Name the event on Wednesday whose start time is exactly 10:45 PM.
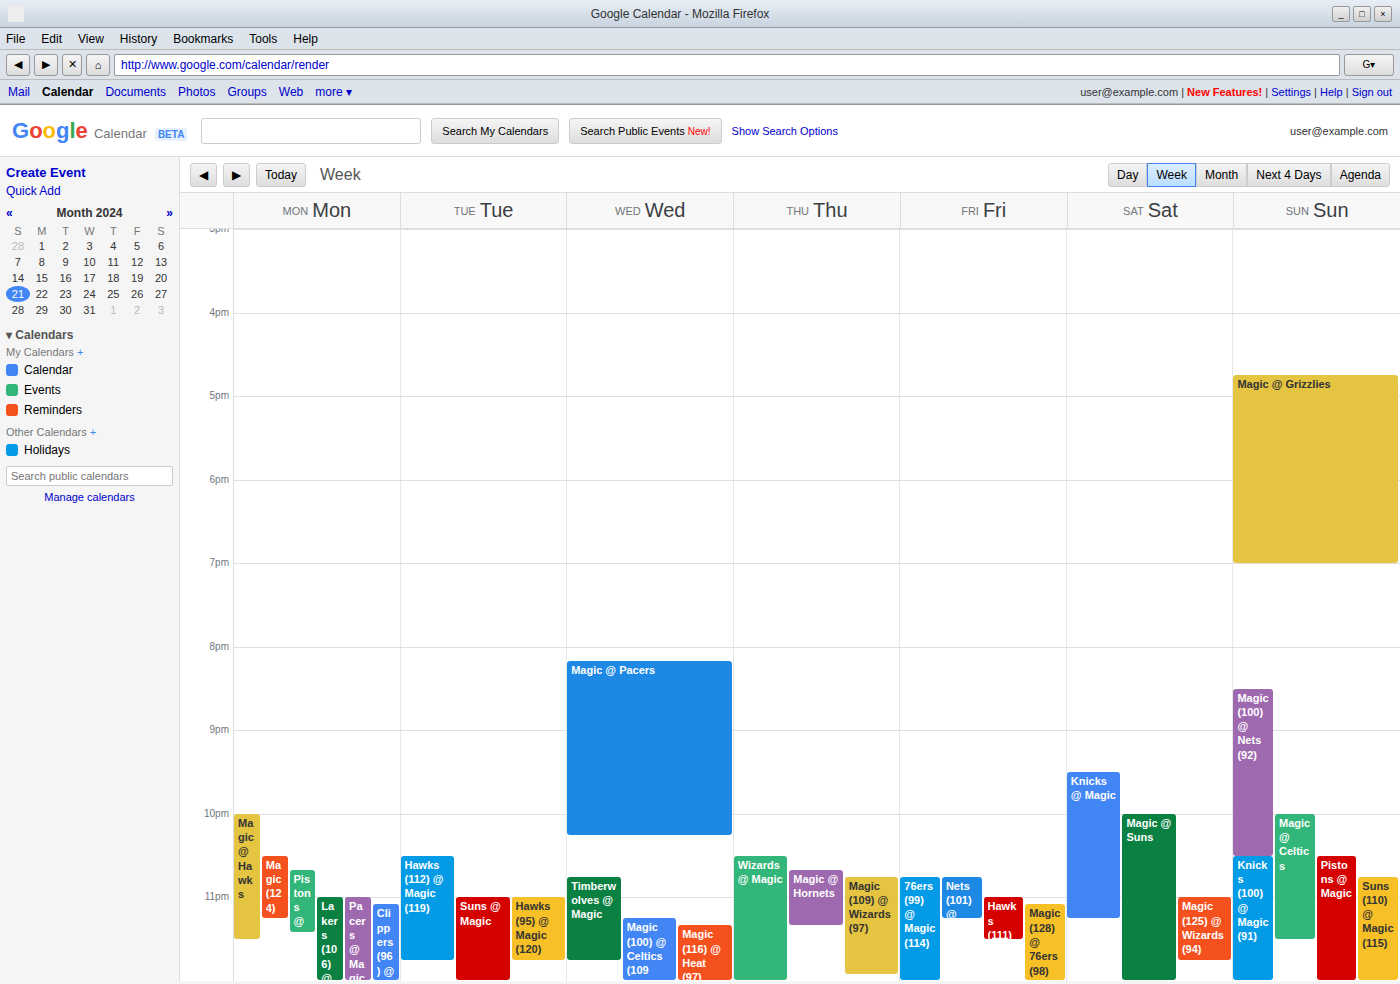
"Timberwolves @ Magic"